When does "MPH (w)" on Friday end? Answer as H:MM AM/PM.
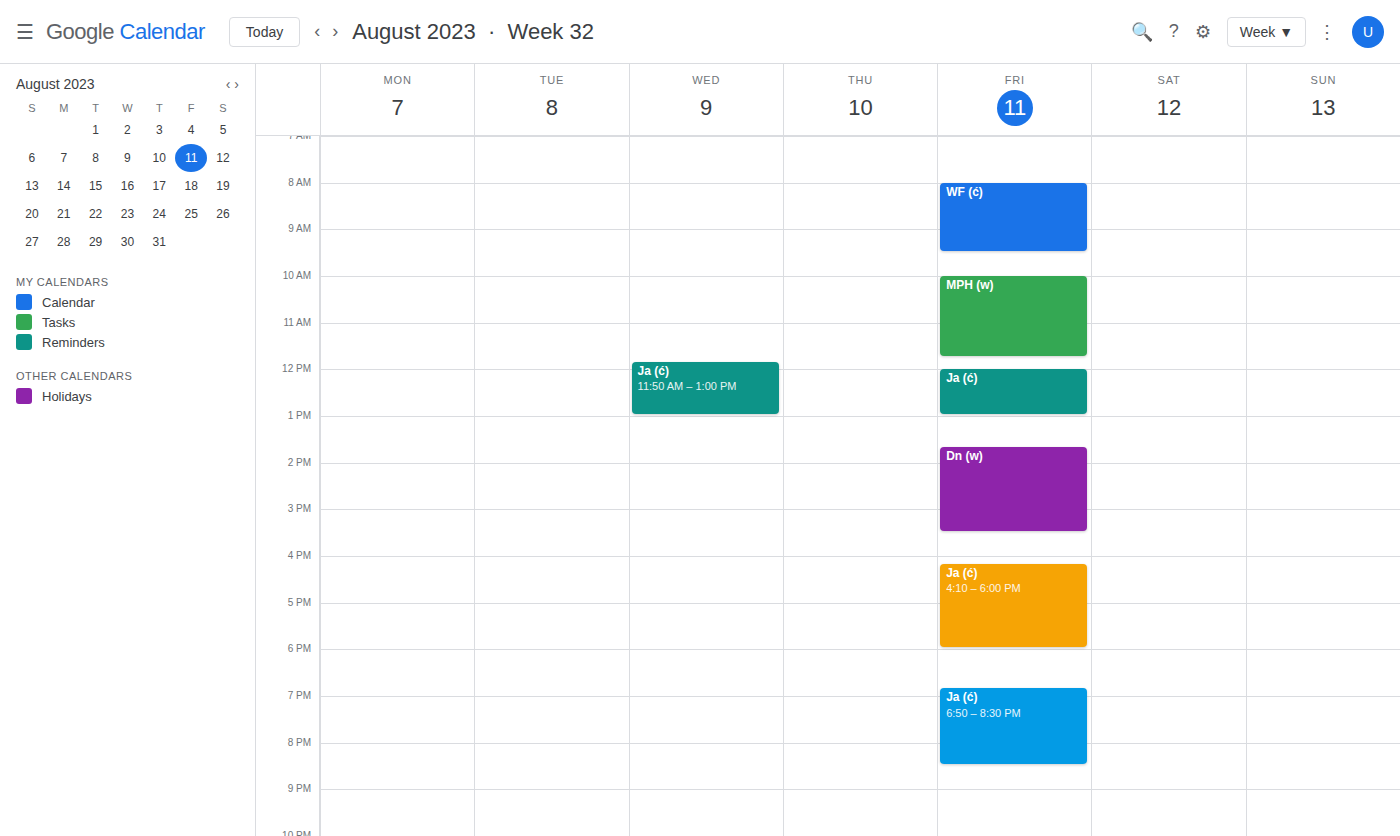
11:45 AM